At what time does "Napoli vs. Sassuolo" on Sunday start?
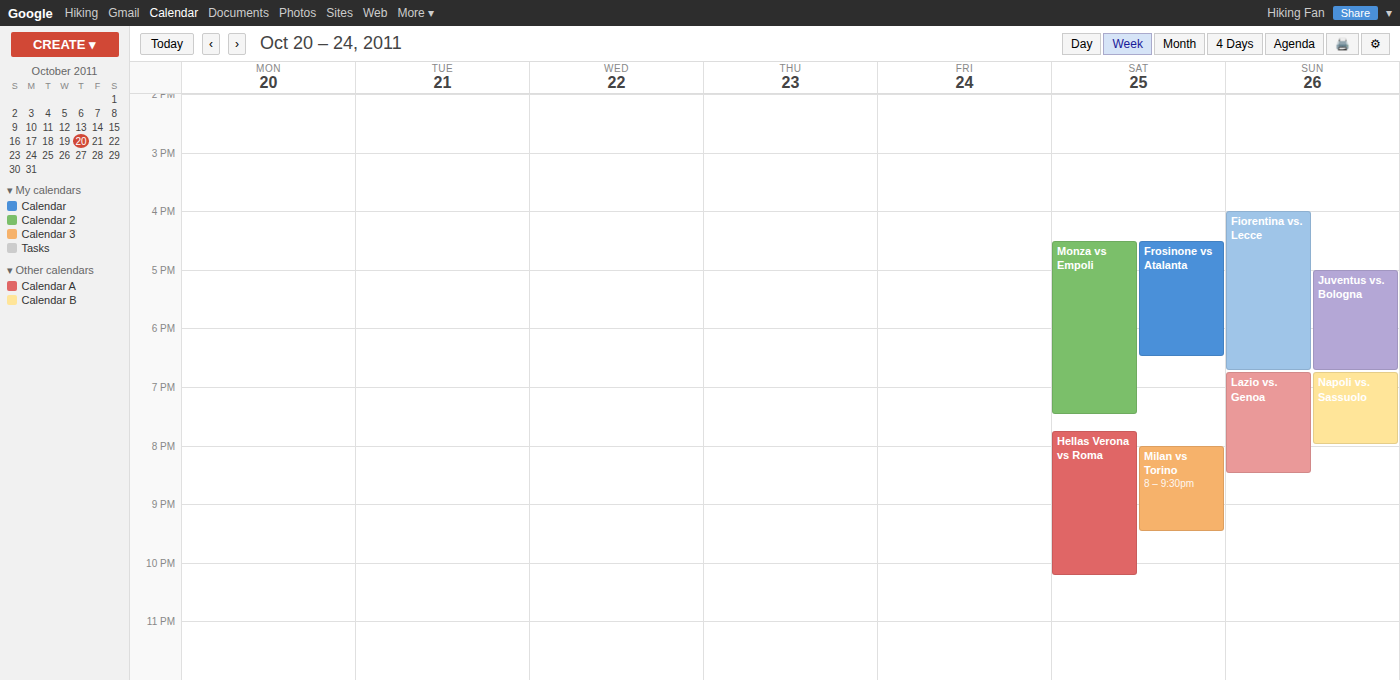
18:45